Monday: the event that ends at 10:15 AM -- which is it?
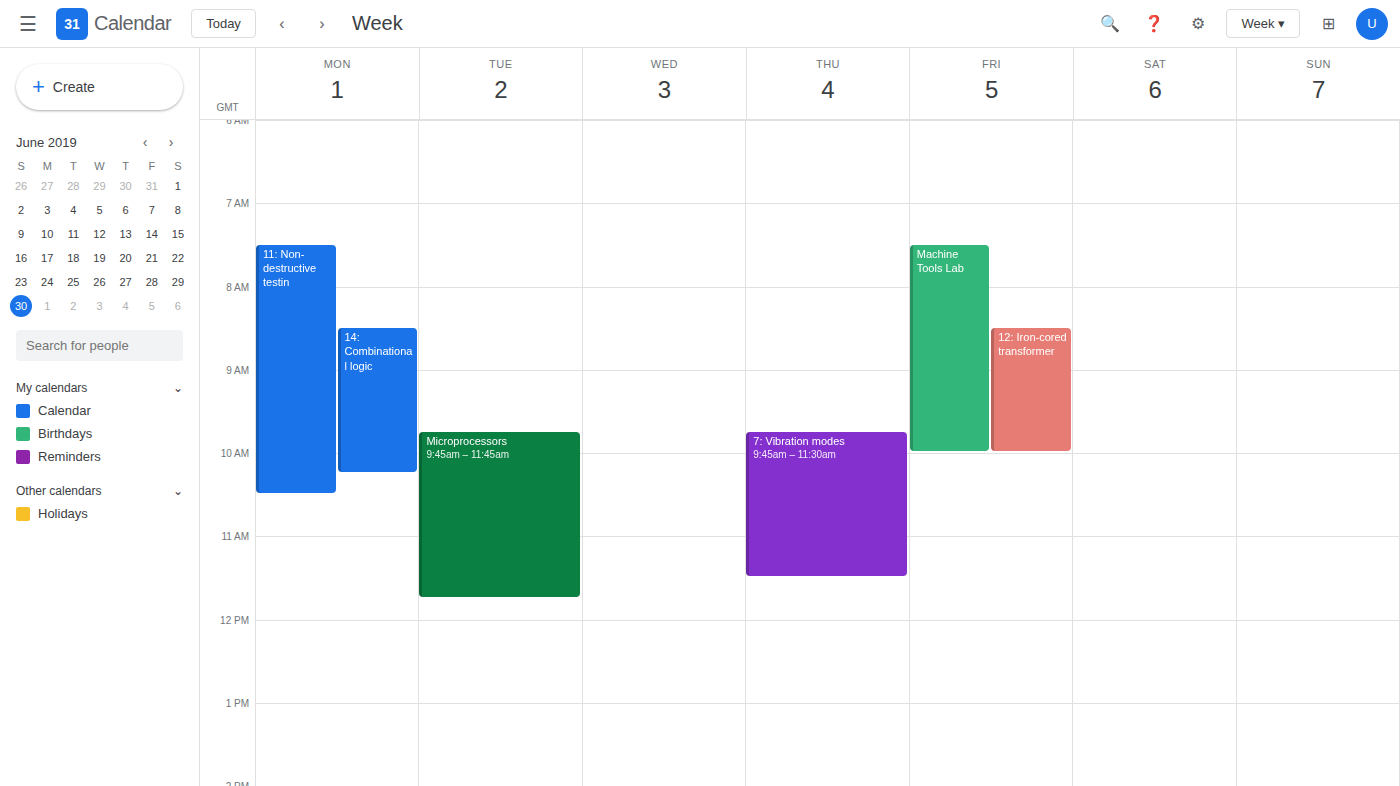
"14: Combinational logic"